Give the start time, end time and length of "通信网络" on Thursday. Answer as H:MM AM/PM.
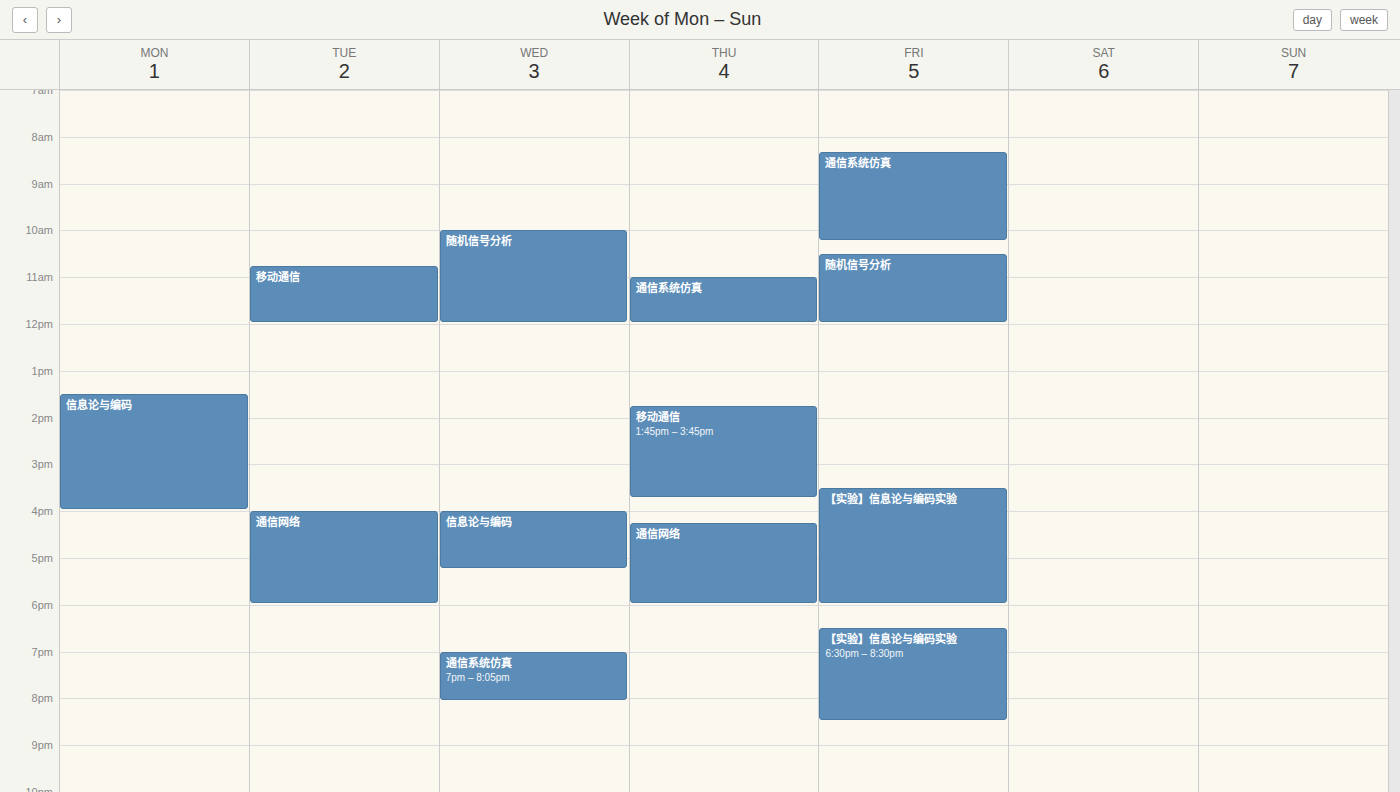
4:15 PM to 6:00 PM, 1 hour 45 minutes